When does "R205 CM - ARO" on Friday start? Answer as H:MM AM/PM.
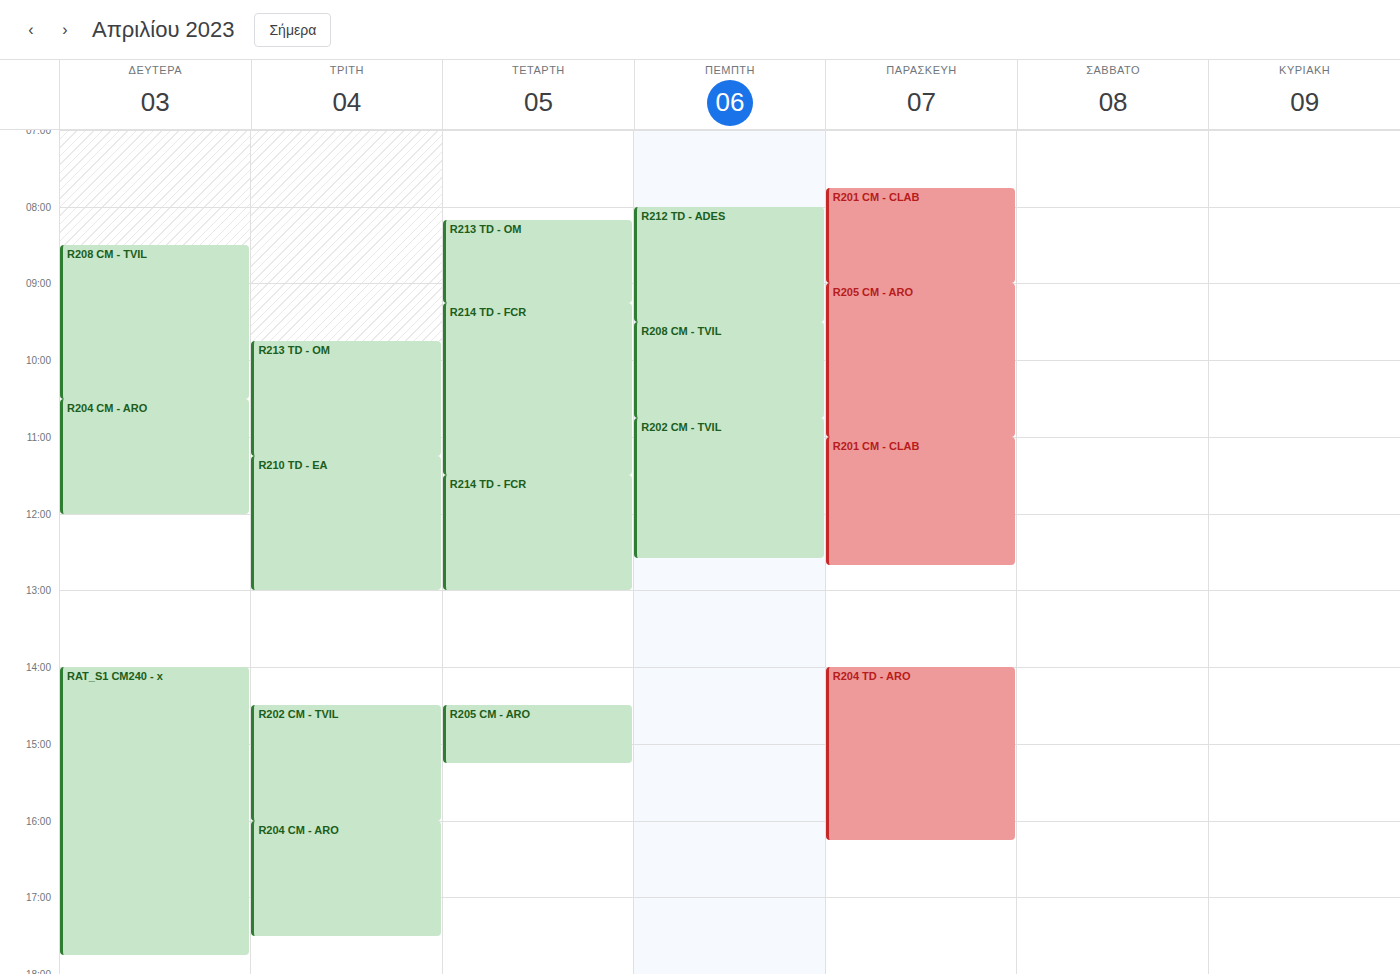
9:00 AM